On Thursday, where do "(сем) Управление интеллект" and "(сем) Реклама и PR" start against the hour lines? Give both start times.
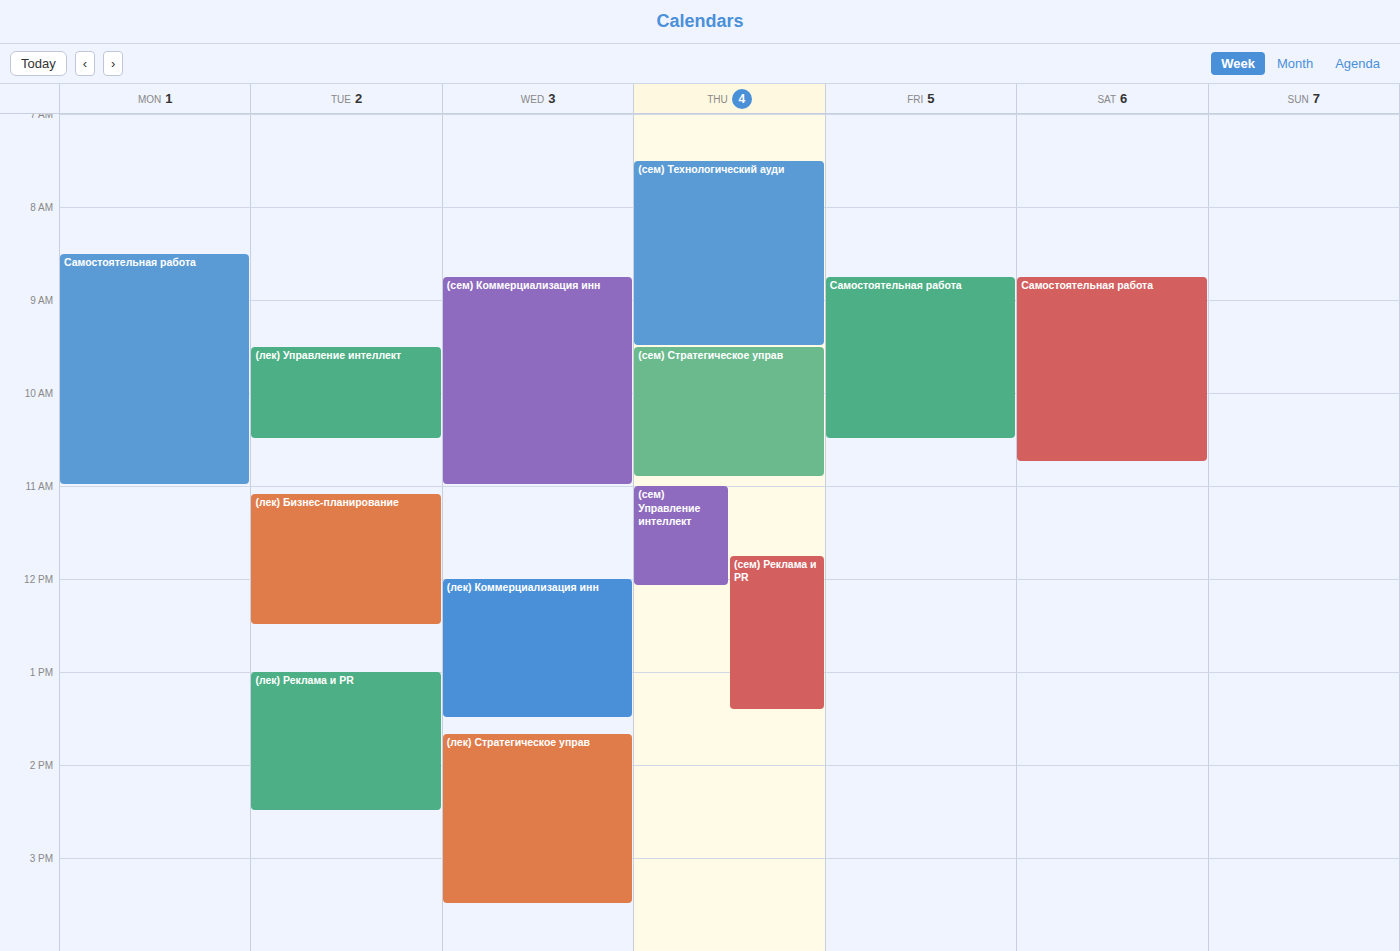
"(сем) Управление интеллект": 11:00 AM, exactly on the 11 AM line. "(сем) Реклама и PR": 11:45 AM, neither: three quarters of the way from the 11 AM line to the 12 PM line.